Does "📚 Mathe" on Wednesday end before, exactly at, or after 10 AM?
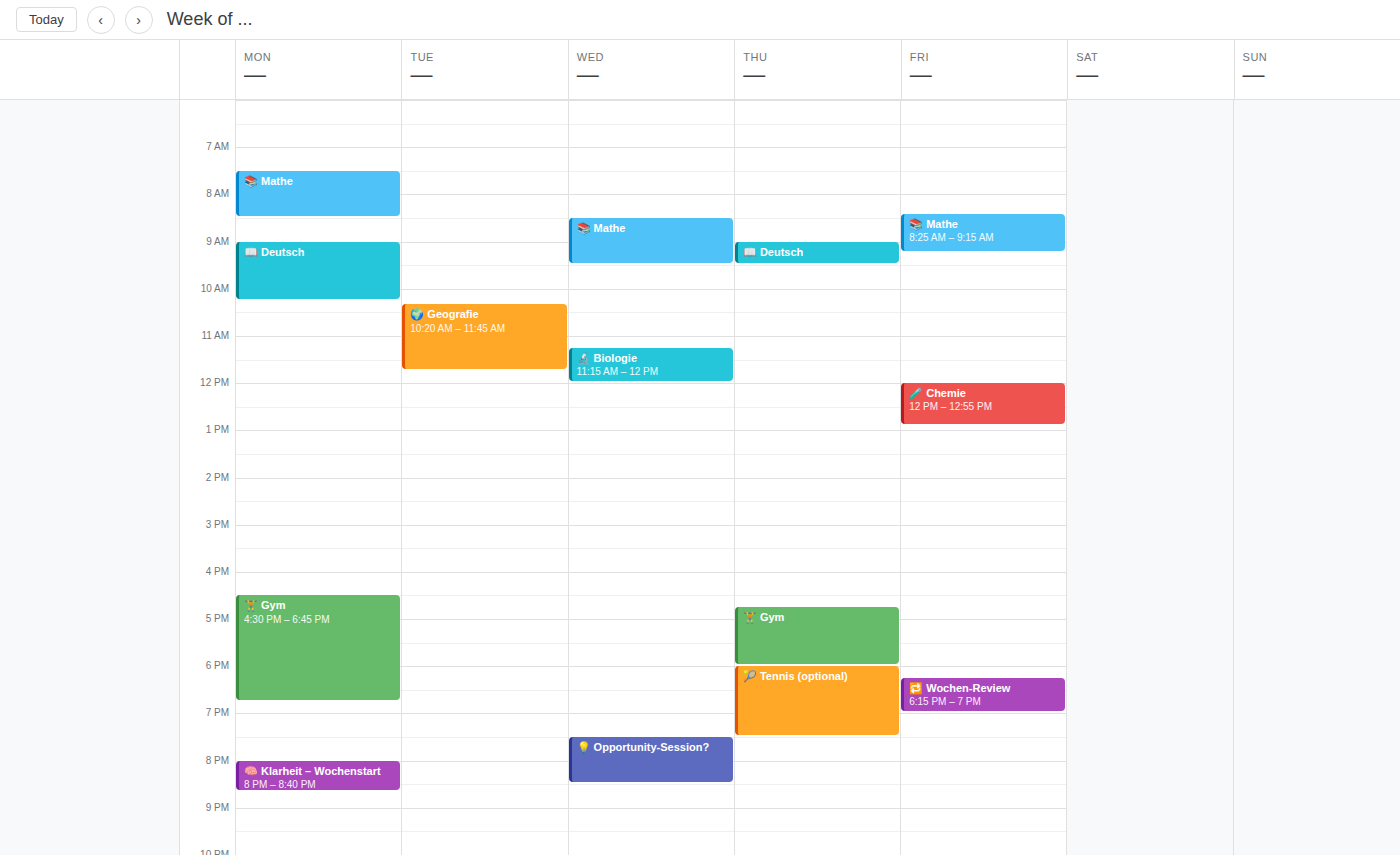
9:30 AM -- before 10 AM, 30 minutes above the 10 AM line.